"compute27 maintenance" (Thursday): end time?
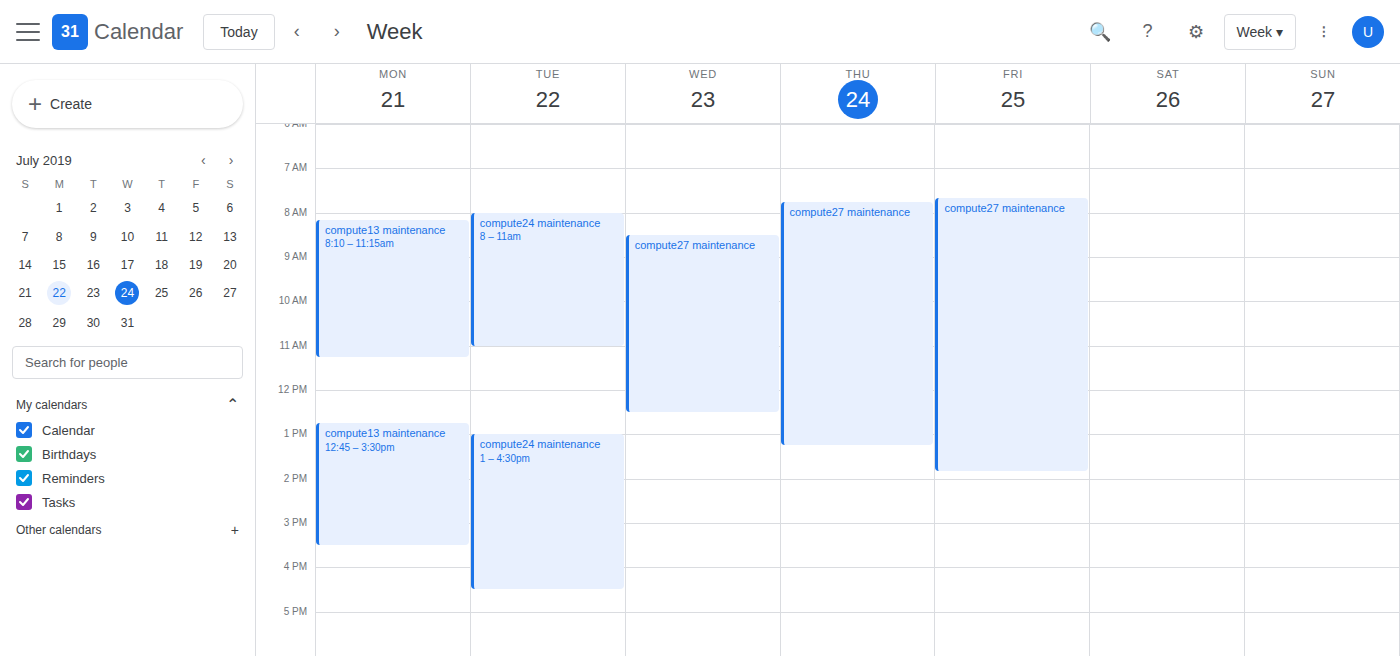
13:15